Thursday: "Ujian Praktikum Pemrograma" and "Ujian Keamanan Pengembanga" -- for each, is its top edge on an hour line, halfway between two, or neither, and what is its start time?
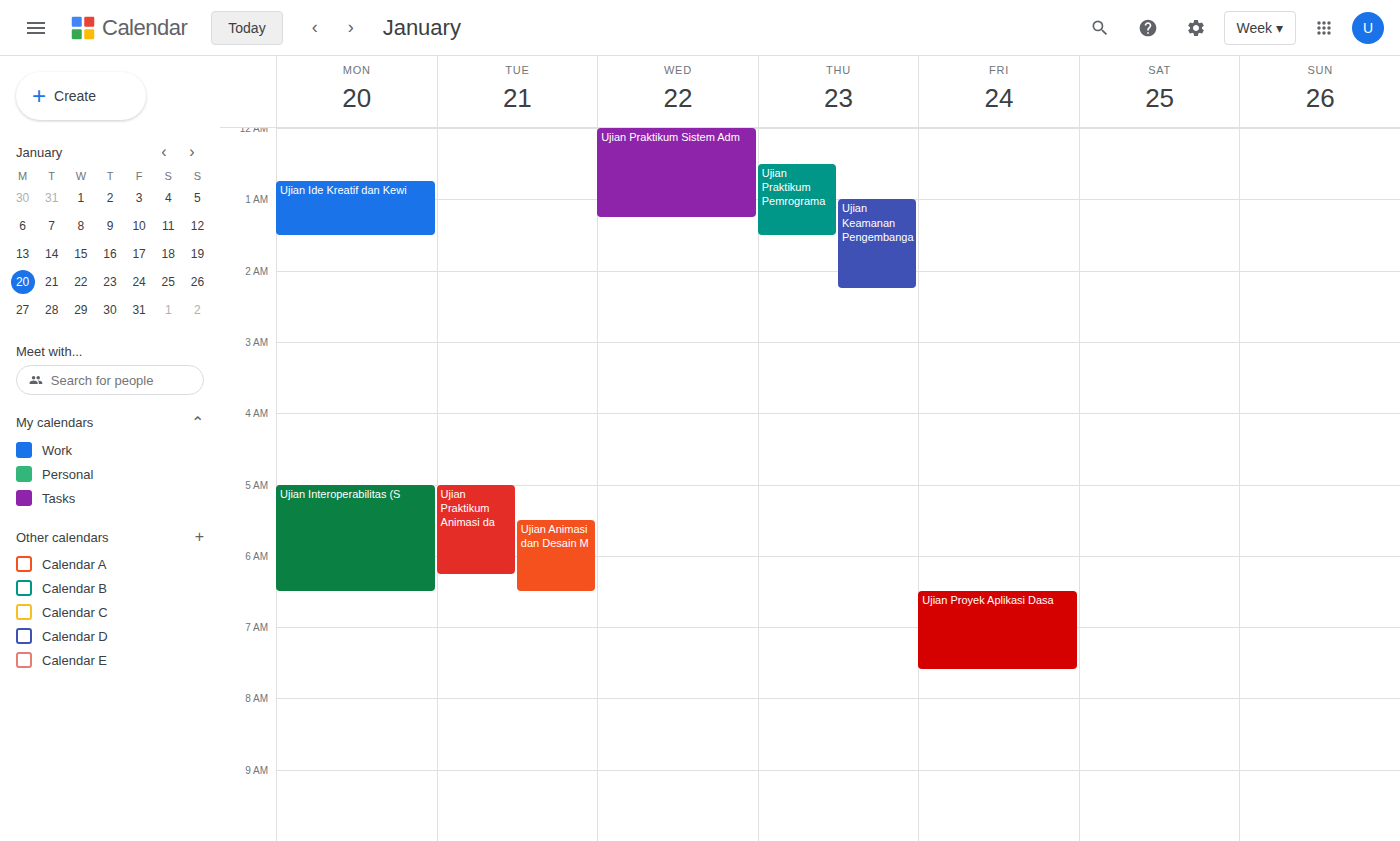
"Ujian Praktikum Pemrograma": 12:30 AM, halfway between the 12 AM and 1 AM lines. "Ujian Keamanan Pengembanga": 1:00 AM, exactly on the 1 AM line.